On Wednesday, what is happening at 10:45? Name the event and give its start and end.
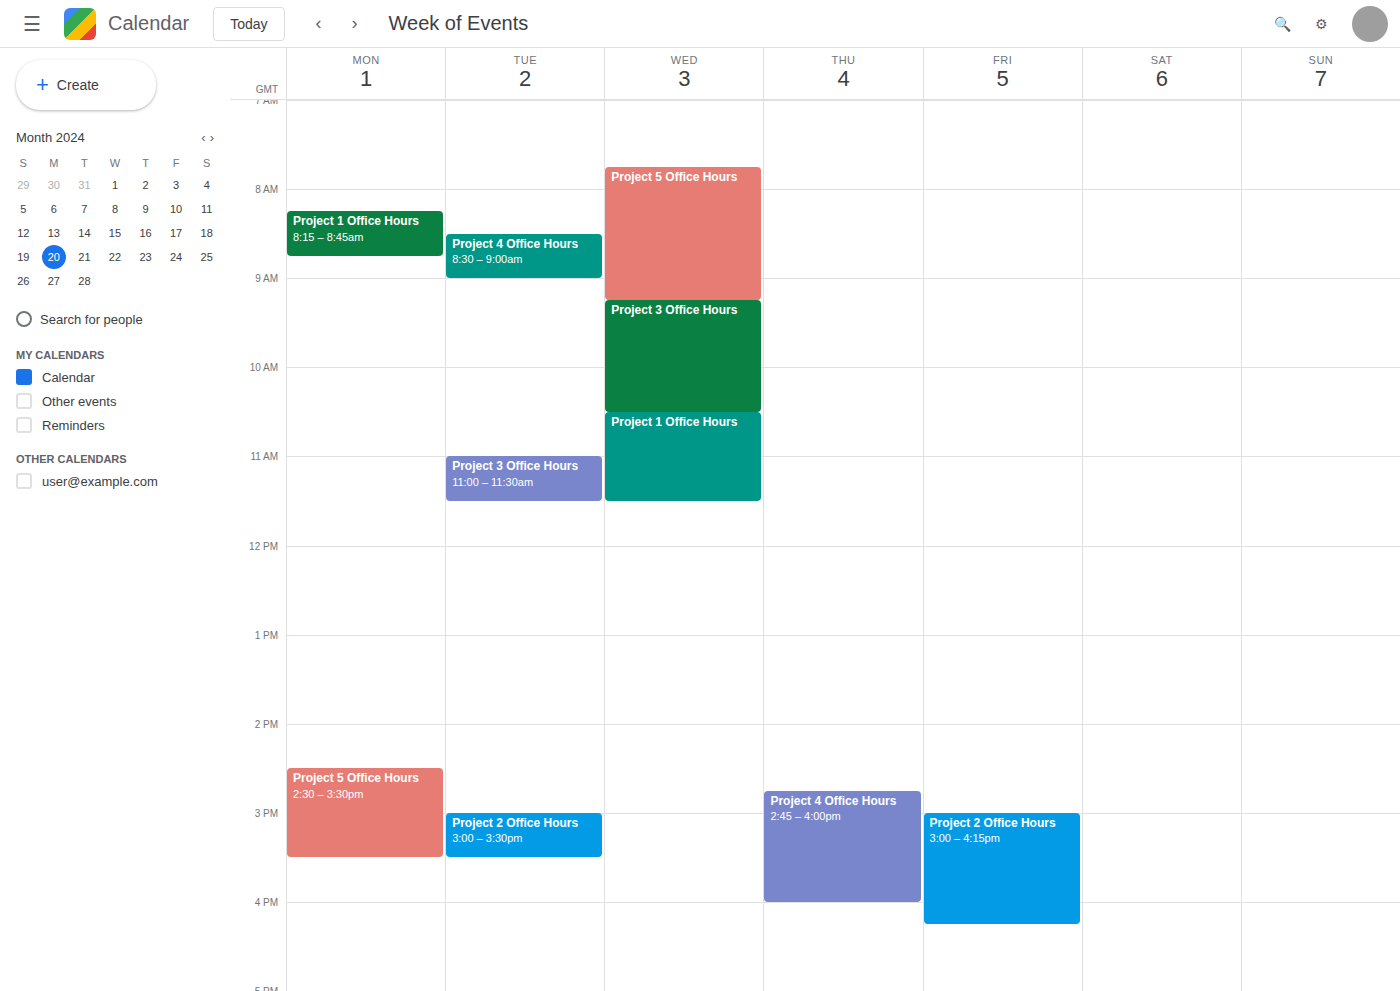
"Project 1 Office Hours", 10:30 to 11:30